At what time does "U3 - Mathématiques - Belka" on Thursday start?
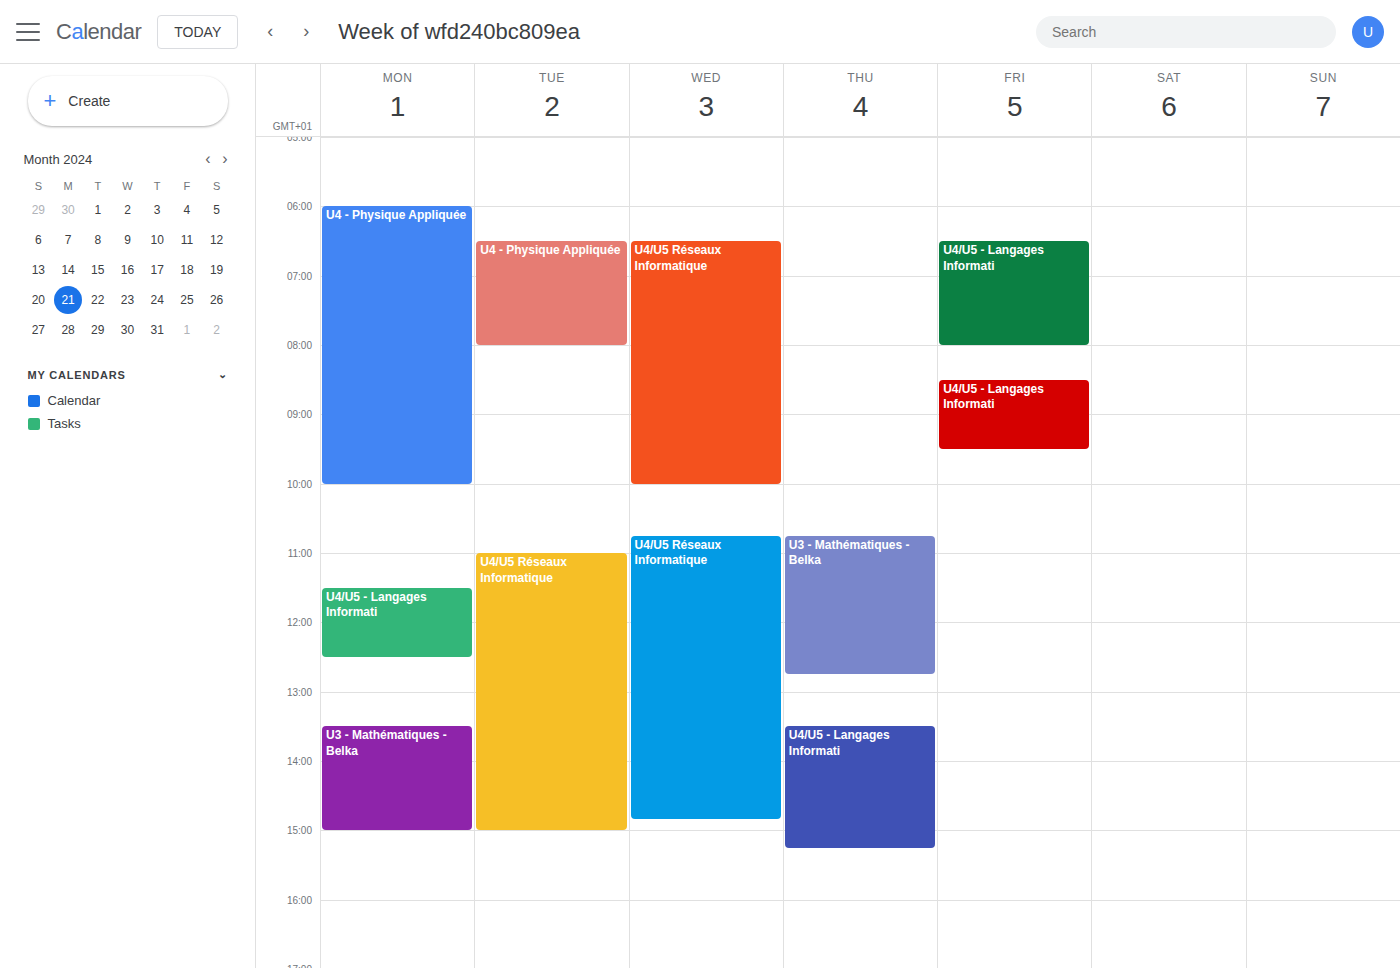
10:45 AM